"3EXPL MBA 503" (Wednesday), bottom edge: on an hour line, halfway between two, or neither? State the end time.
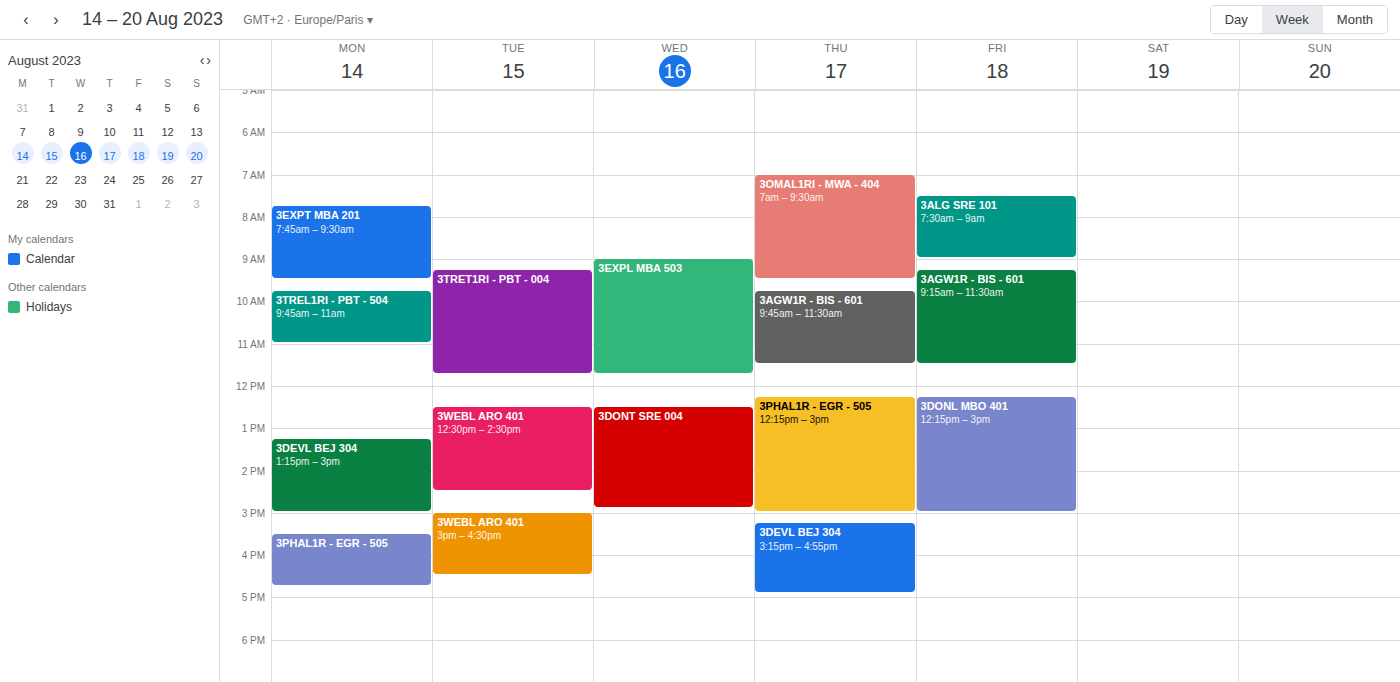
11:45 AM -- neither: three quarters of the way from the 11 AM line to the 12 PM line.